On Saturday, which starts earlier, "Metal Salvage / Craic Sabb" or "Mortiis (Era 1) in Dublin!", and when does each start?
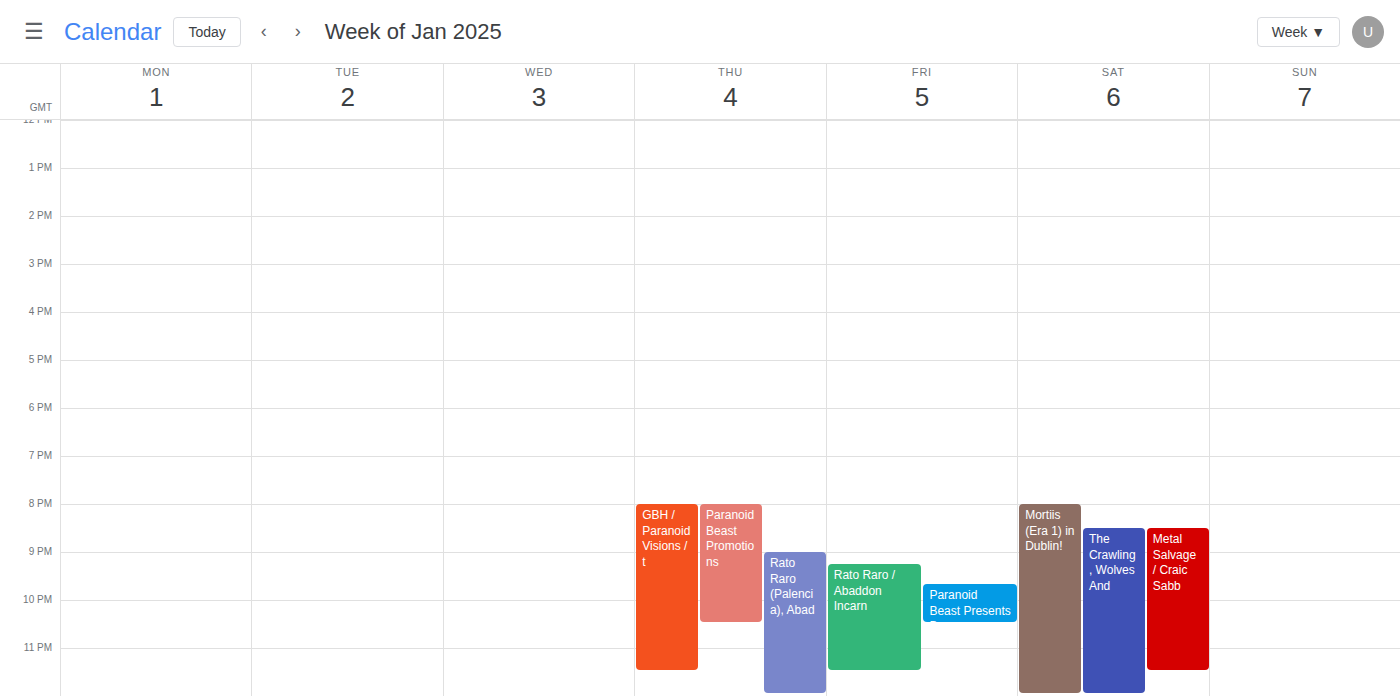
"Mortiis (Era 1) in Dublin!" 8:00 PM; "Metal Salvage / Craic Sabb" 8:30 PM.